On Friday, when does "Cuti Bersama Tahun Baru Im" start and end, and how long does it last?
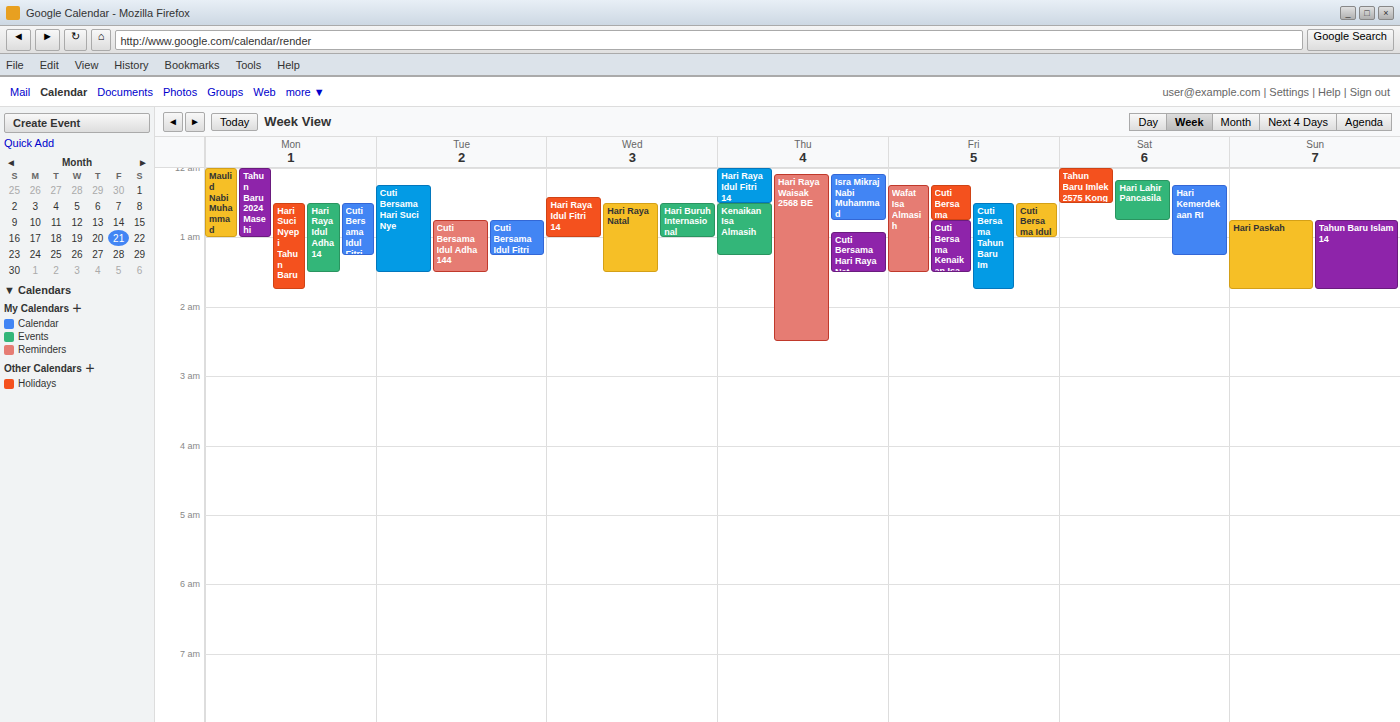
12:30 AM to 1:45 AM, 1 hour 15 minutes